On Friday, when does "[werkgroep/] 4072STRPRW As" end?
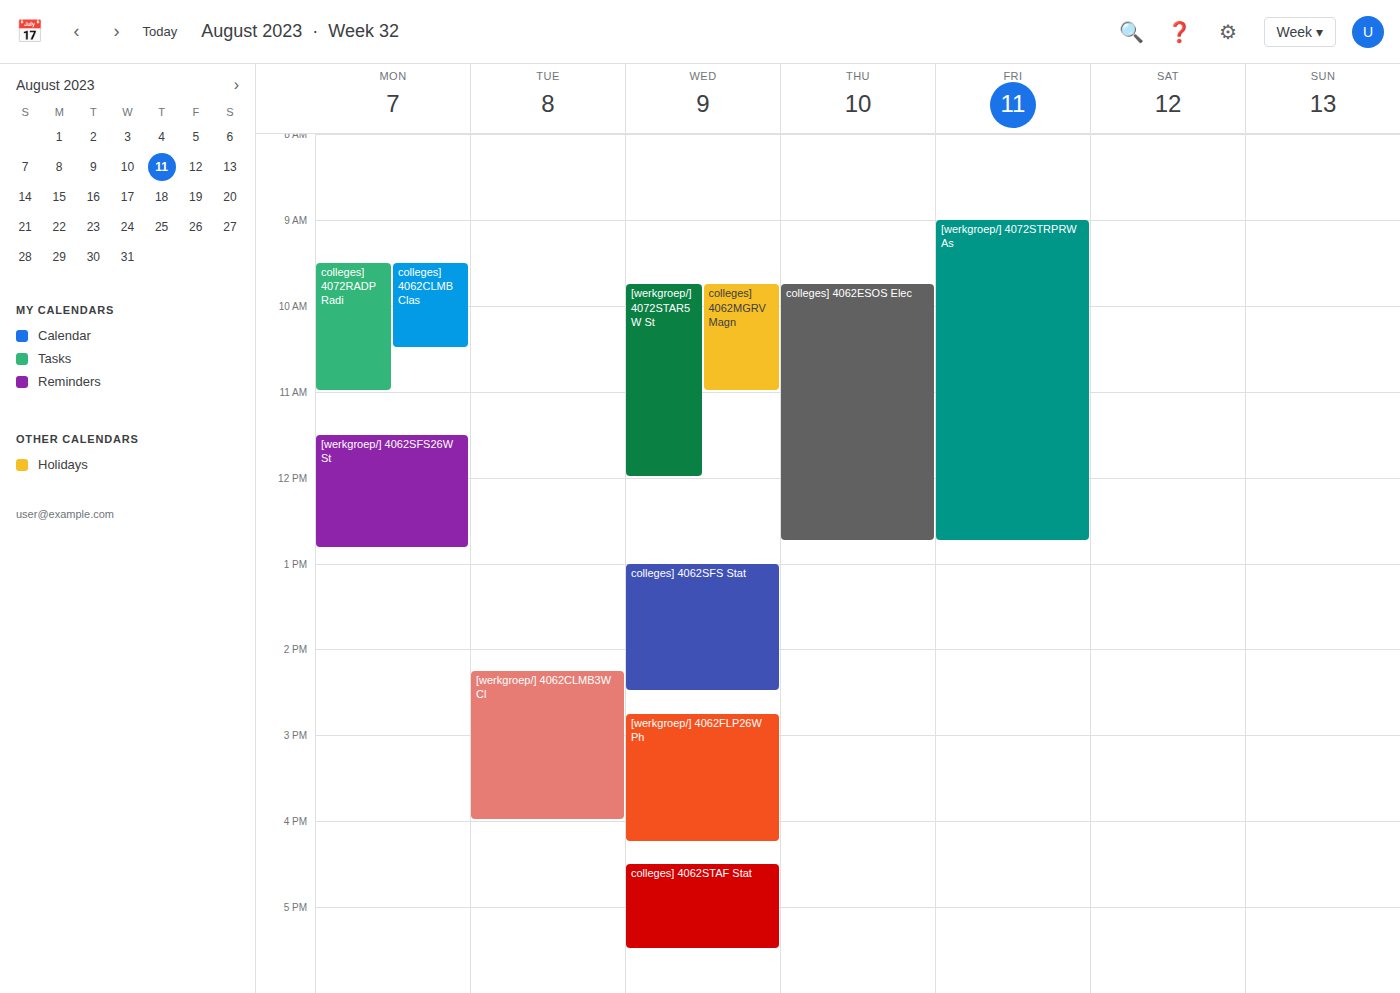
12:45 PM